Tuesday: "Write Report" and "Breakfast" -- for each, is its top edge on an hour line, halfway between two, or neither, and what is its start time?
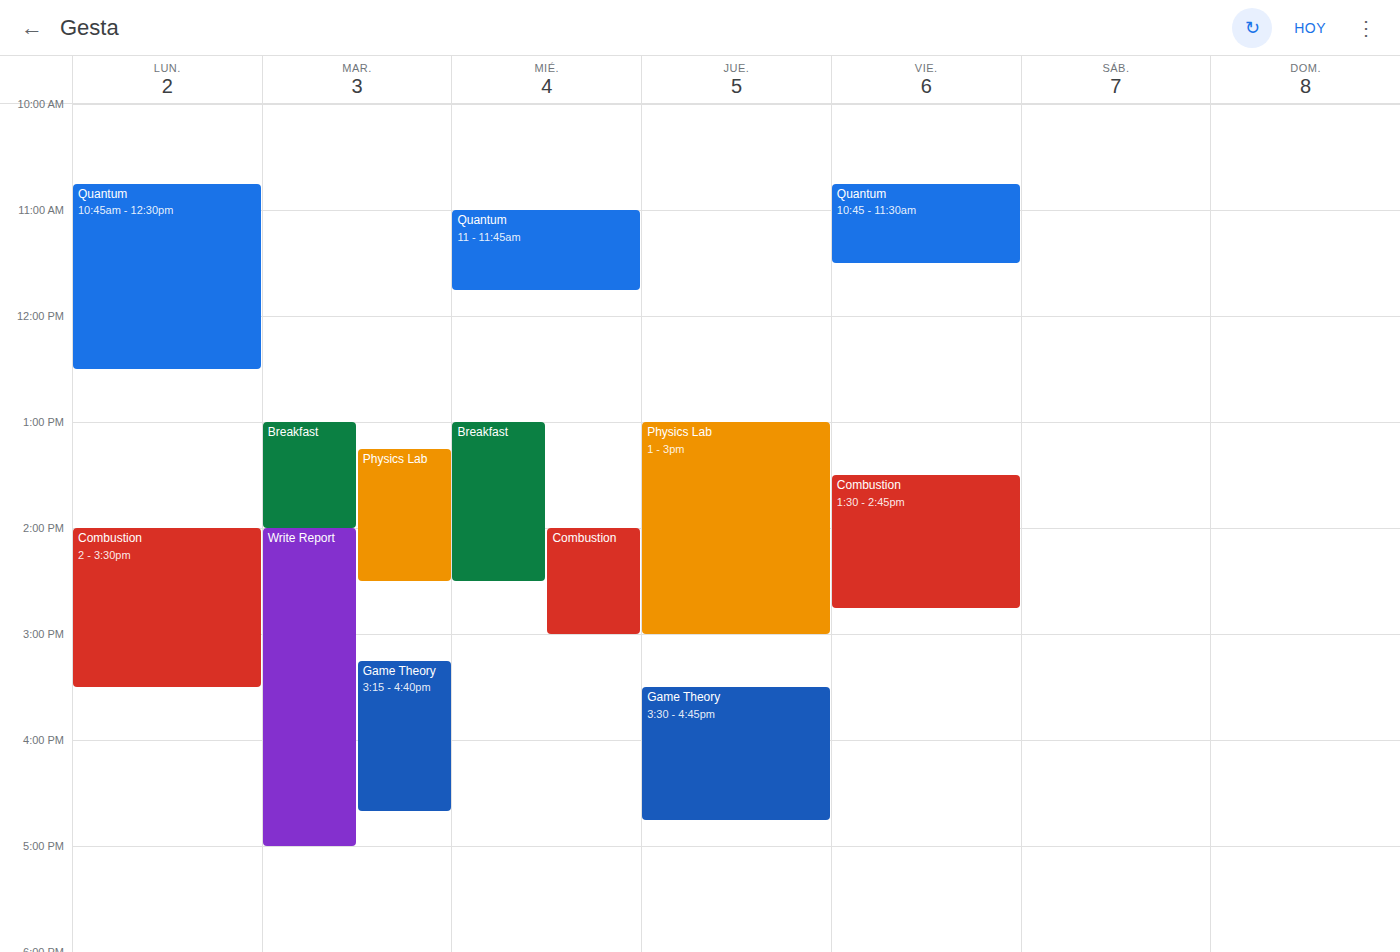
"Write Report": 14:00, exactly on the 14:00 line. "Breakfast": 13:00, exactly on the 13:00 line.